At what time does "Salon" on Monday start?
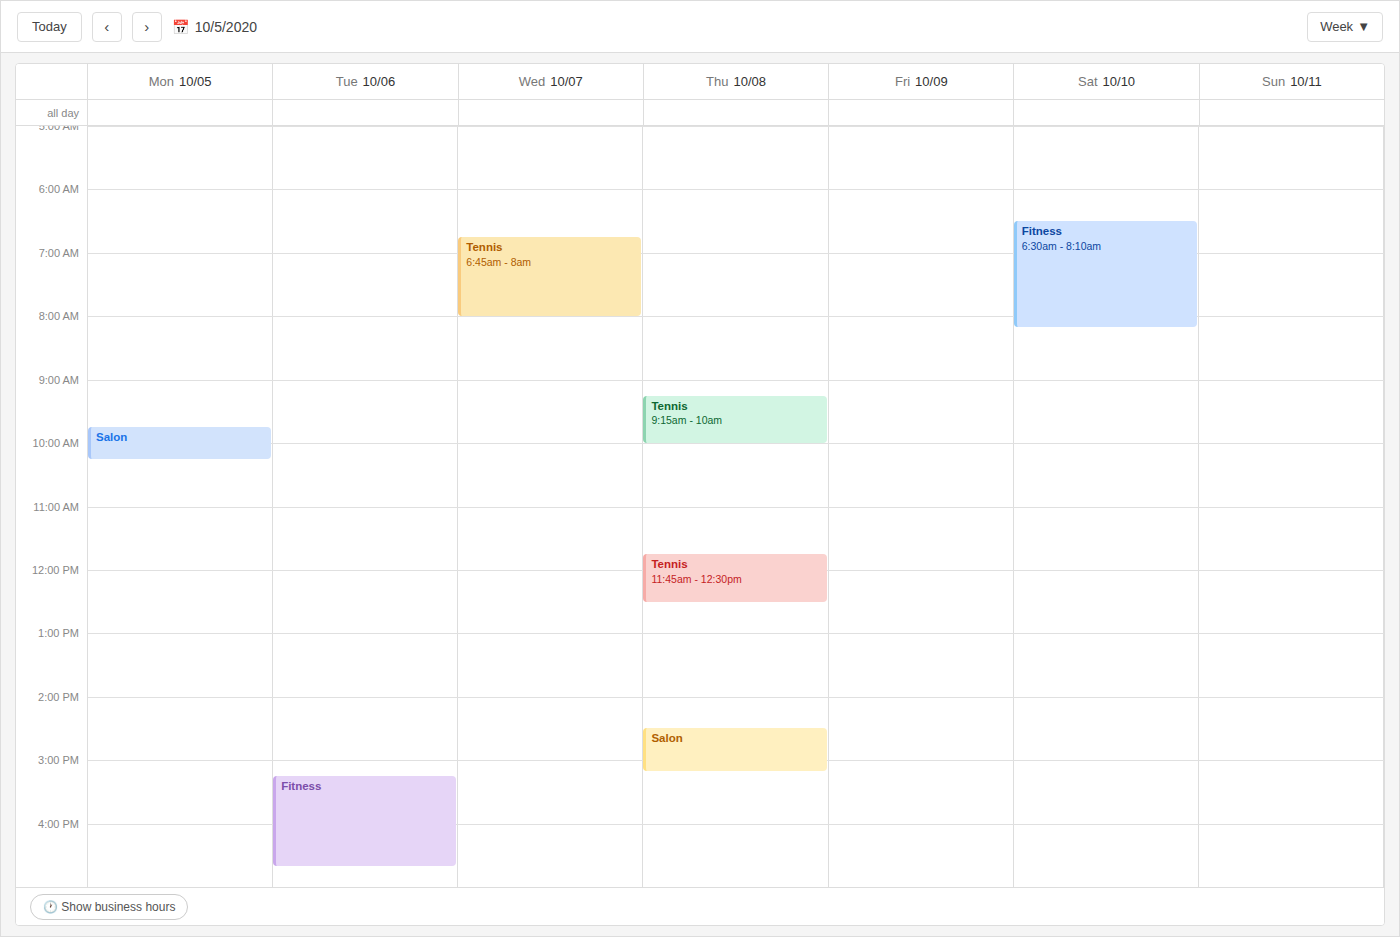
9:45 AM